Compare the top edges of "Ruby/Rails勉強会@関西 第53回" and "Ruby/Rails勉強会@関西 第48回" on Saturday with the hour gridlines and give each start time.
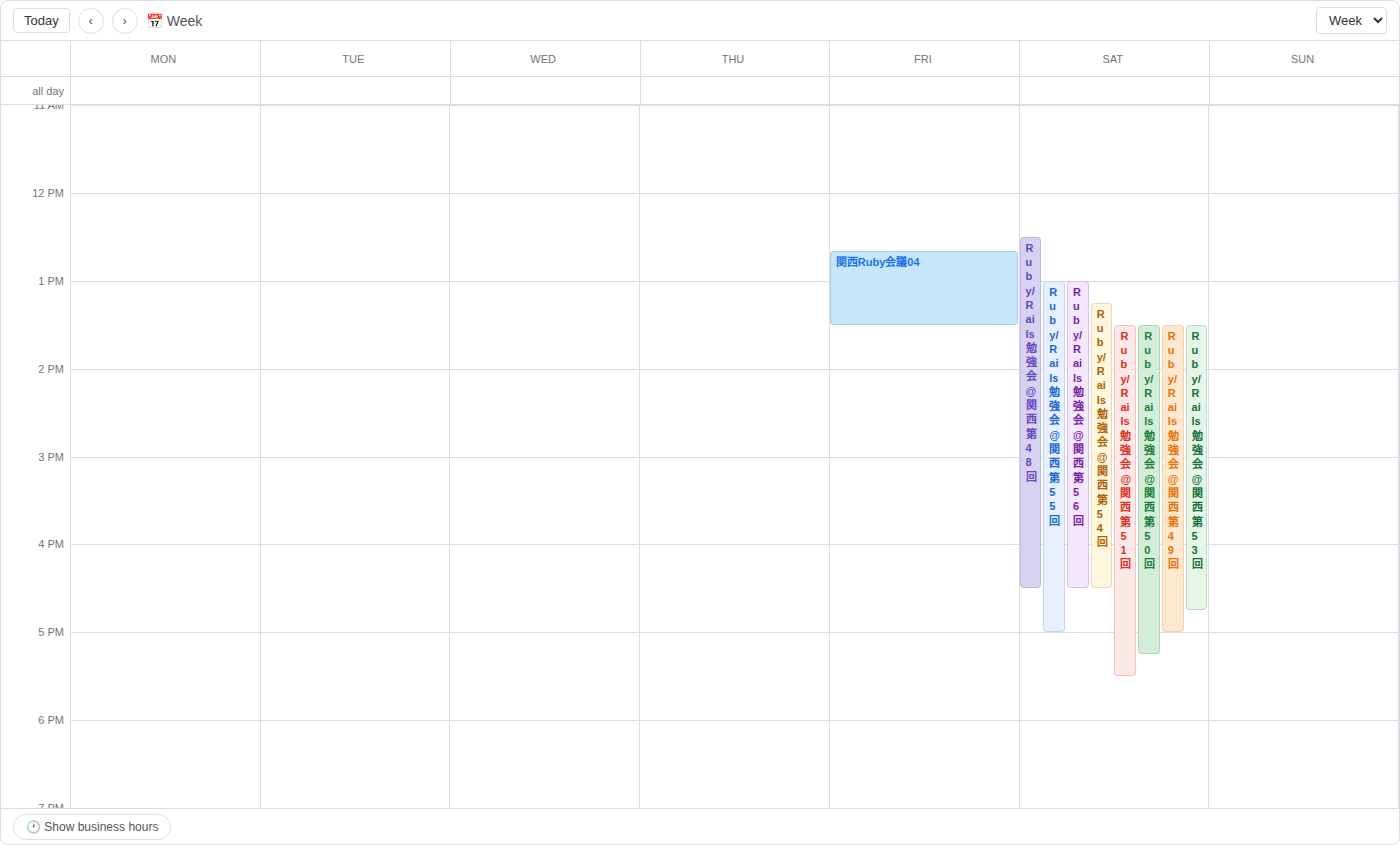
"Ruby/Rails勉強会@関西 第53回": 1:30 PM, halfway between the 1 PM and 2 PM lines. "Ruby/Rails勉強会@関西 第48回": 12:30 PM, halfway between the 12 PM and 1 PM lines.